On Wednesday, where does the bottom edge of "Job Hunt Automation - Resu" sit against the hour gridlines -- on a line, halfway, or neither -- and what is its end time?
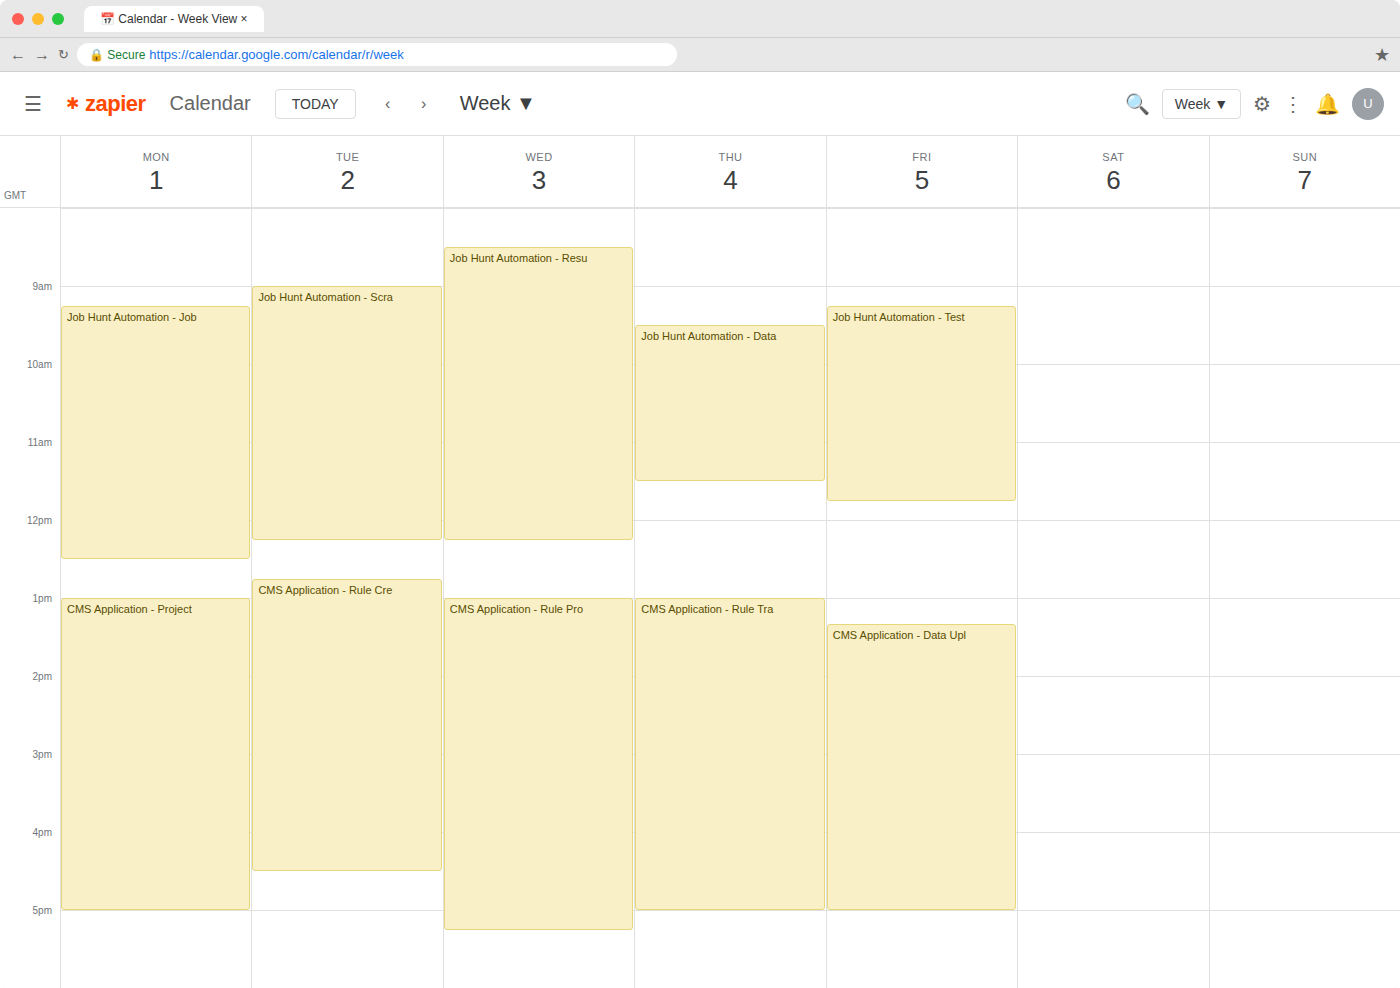
12:15 PM -- neither: a quarter of the way from the 12 PM line to the 1 PM line.